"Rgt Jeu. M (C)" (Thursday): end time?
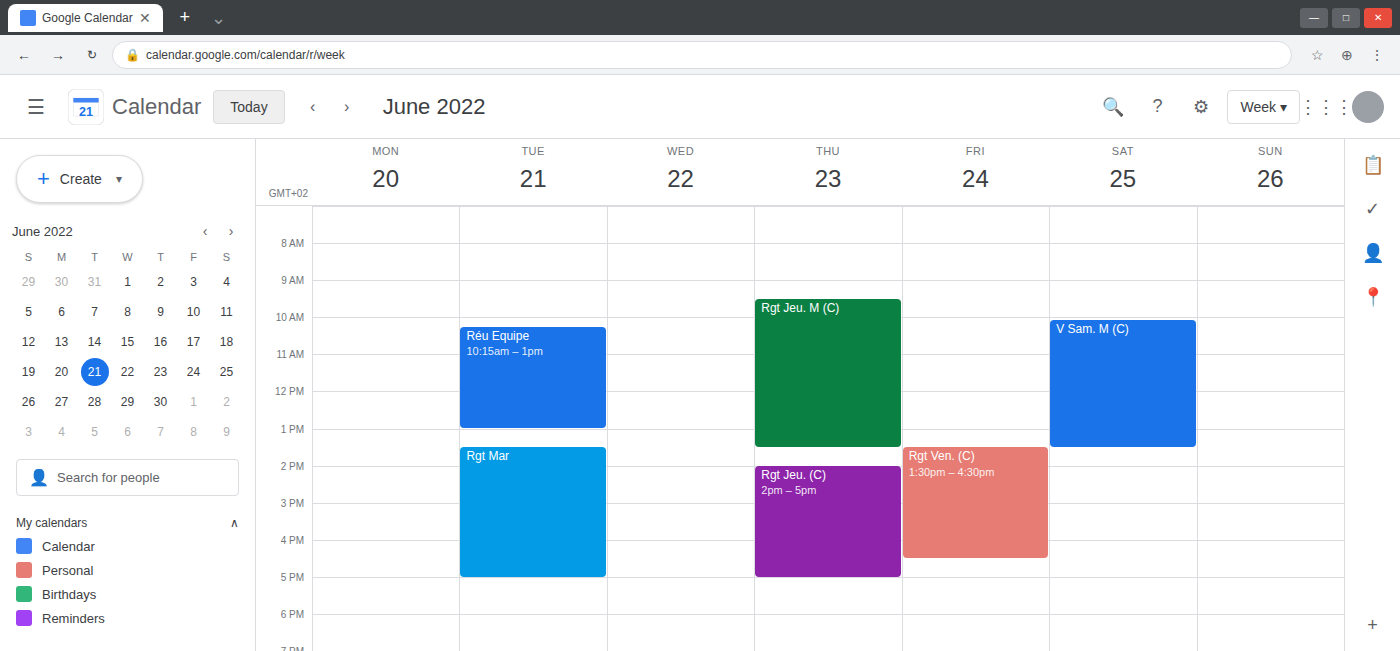
1:30 PM